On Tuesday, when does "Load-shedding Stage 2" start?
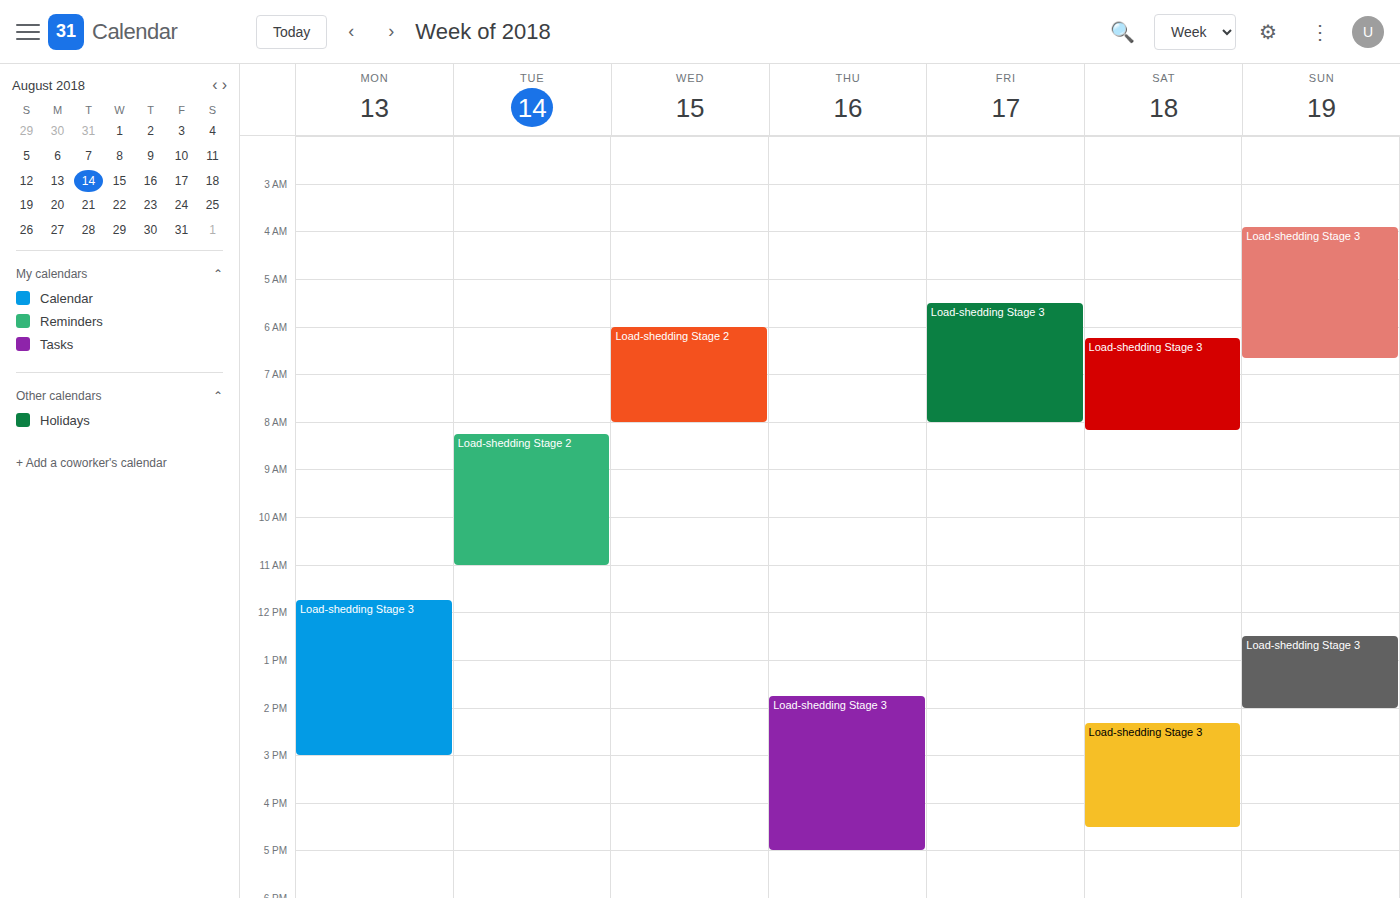
8:15 AM